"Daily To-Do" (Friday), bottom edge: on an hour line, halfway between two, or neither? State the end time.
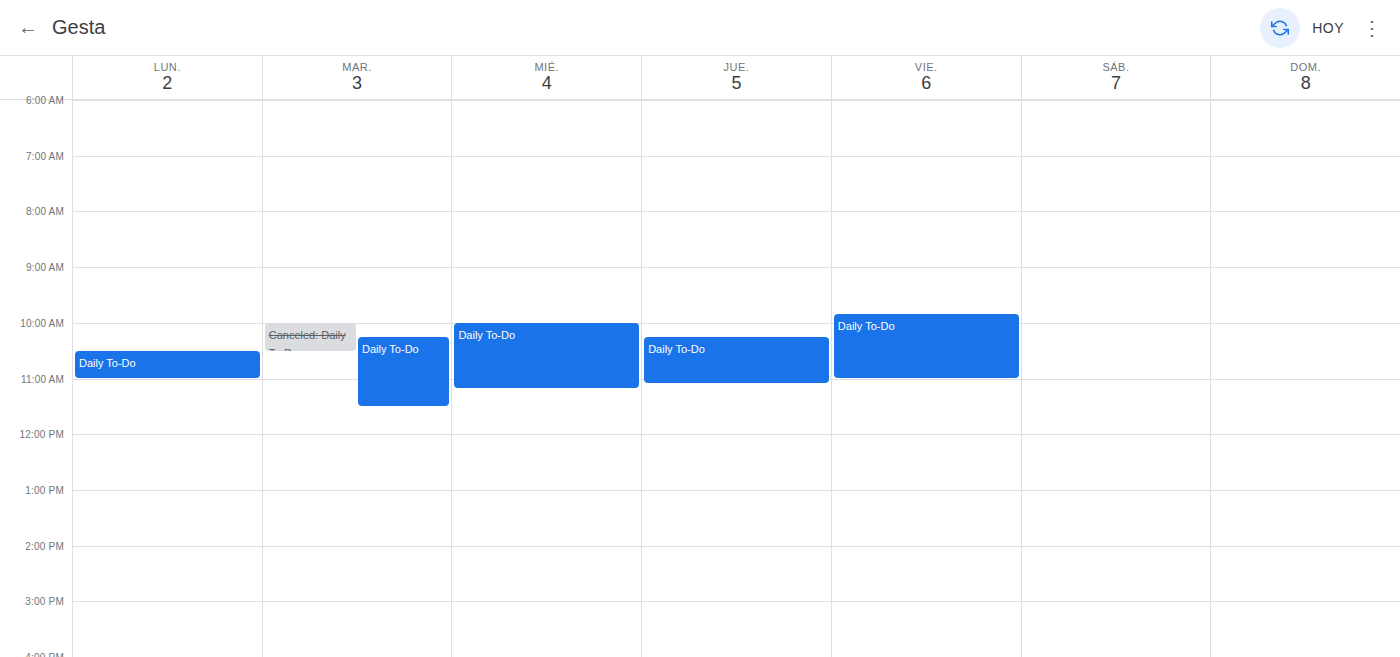
11:00 AM -- exactly on the 11 AM line.